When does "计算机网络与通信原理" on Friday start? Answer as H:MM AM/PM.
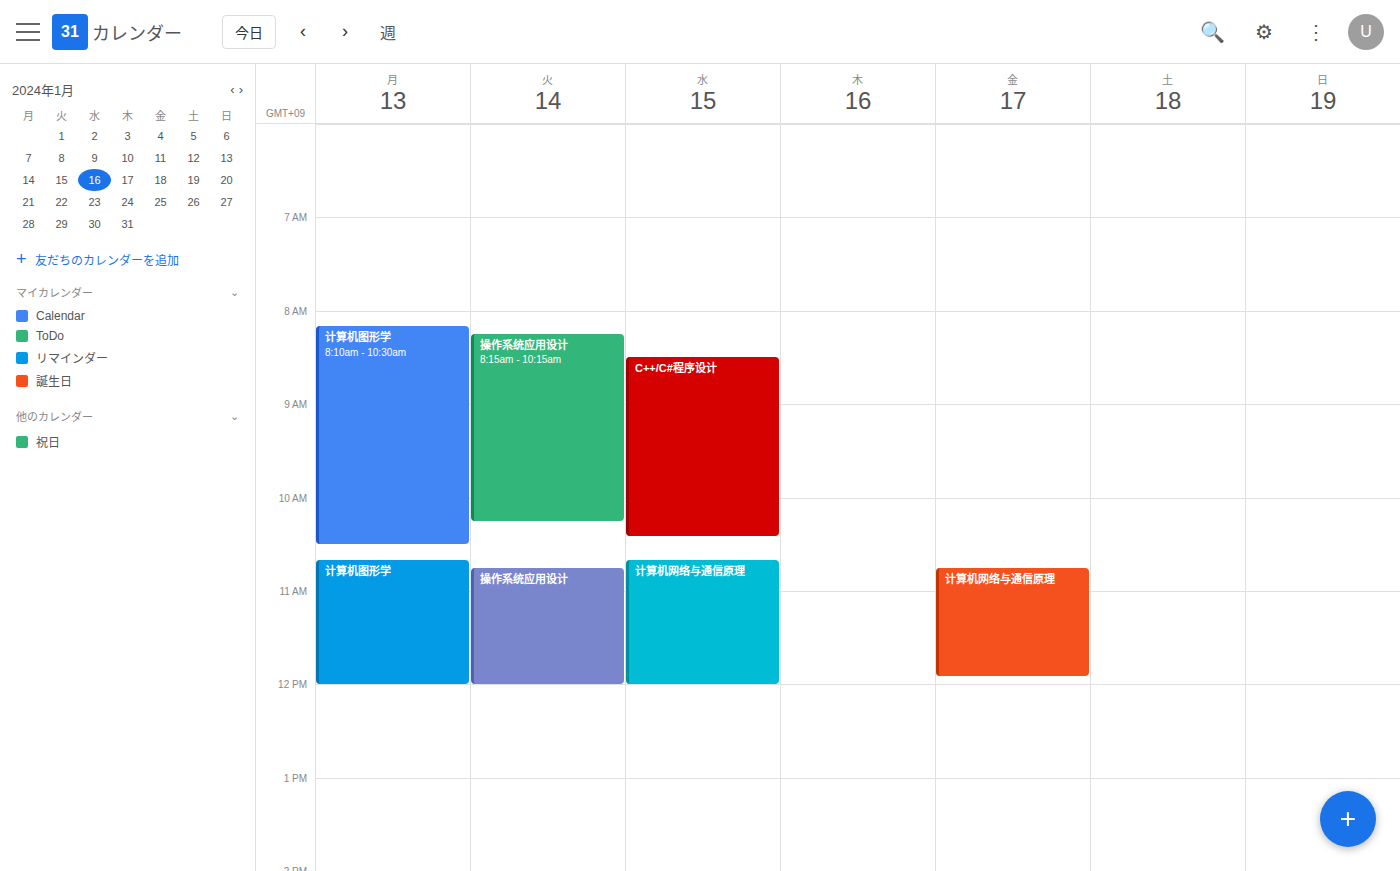
10:45 AM